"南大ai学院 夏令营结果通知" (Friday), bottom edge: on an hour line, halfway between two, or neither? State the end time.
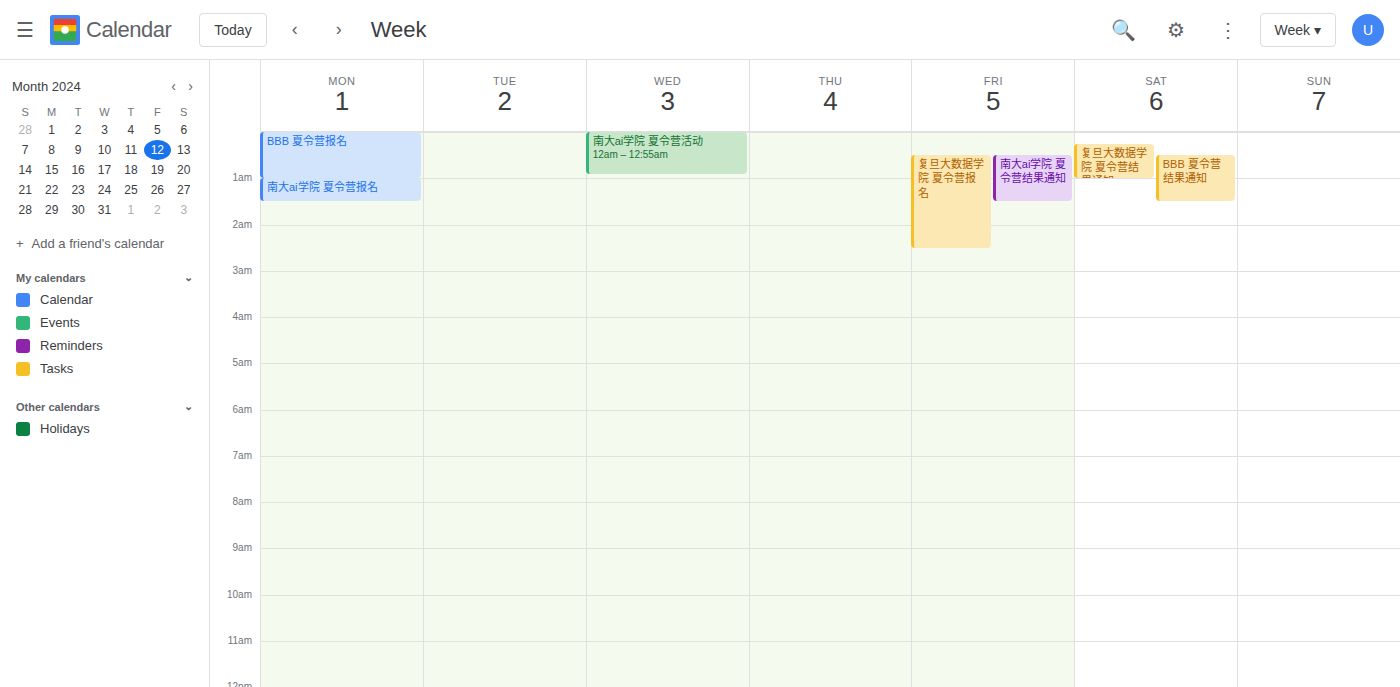
1:30 AM -- halfway between the 1 AM and 2 AM lines.